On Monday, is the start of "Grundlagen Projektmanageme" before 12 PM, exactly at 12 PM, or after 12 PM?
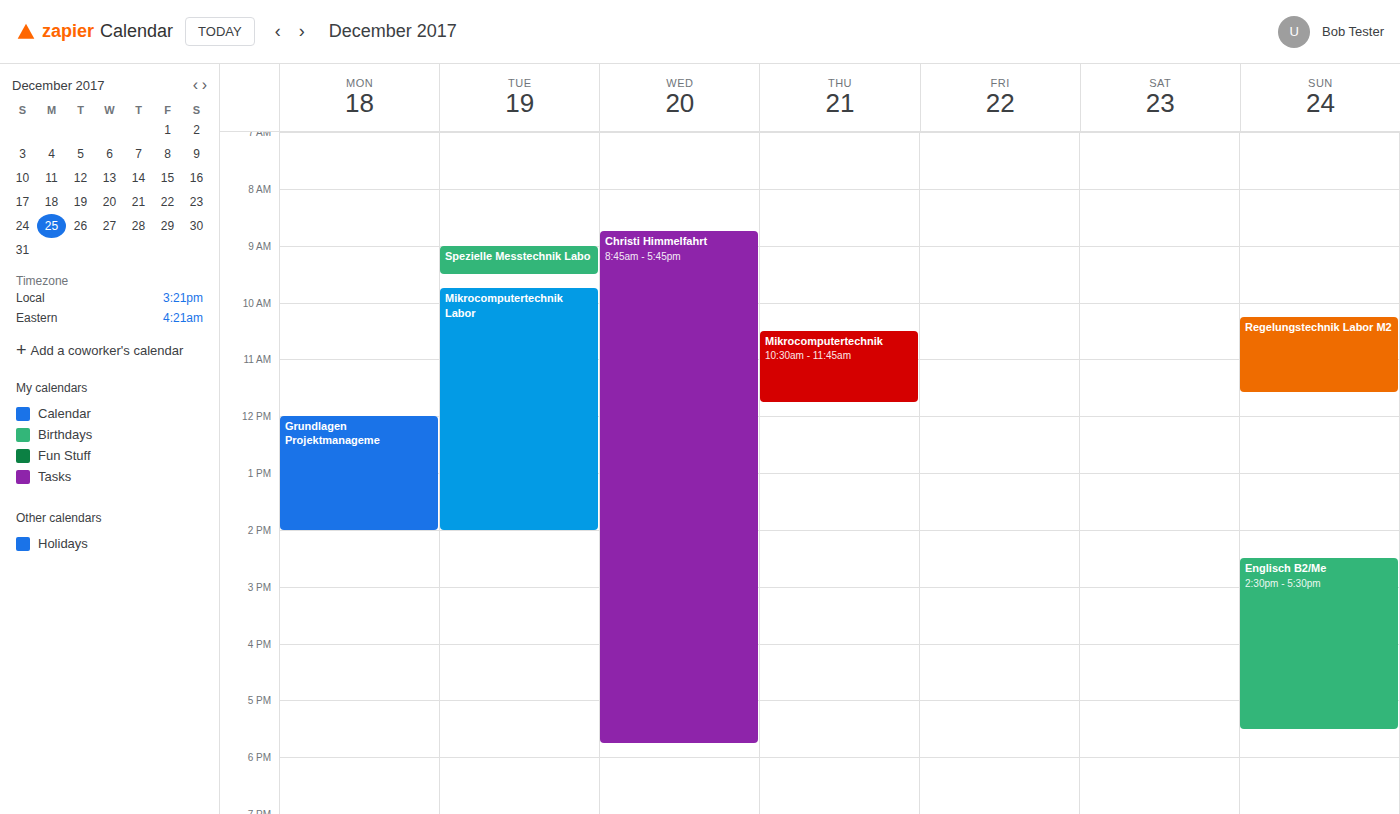
12:00 PM -- exactly at 12 PM, on the 12 PM line.